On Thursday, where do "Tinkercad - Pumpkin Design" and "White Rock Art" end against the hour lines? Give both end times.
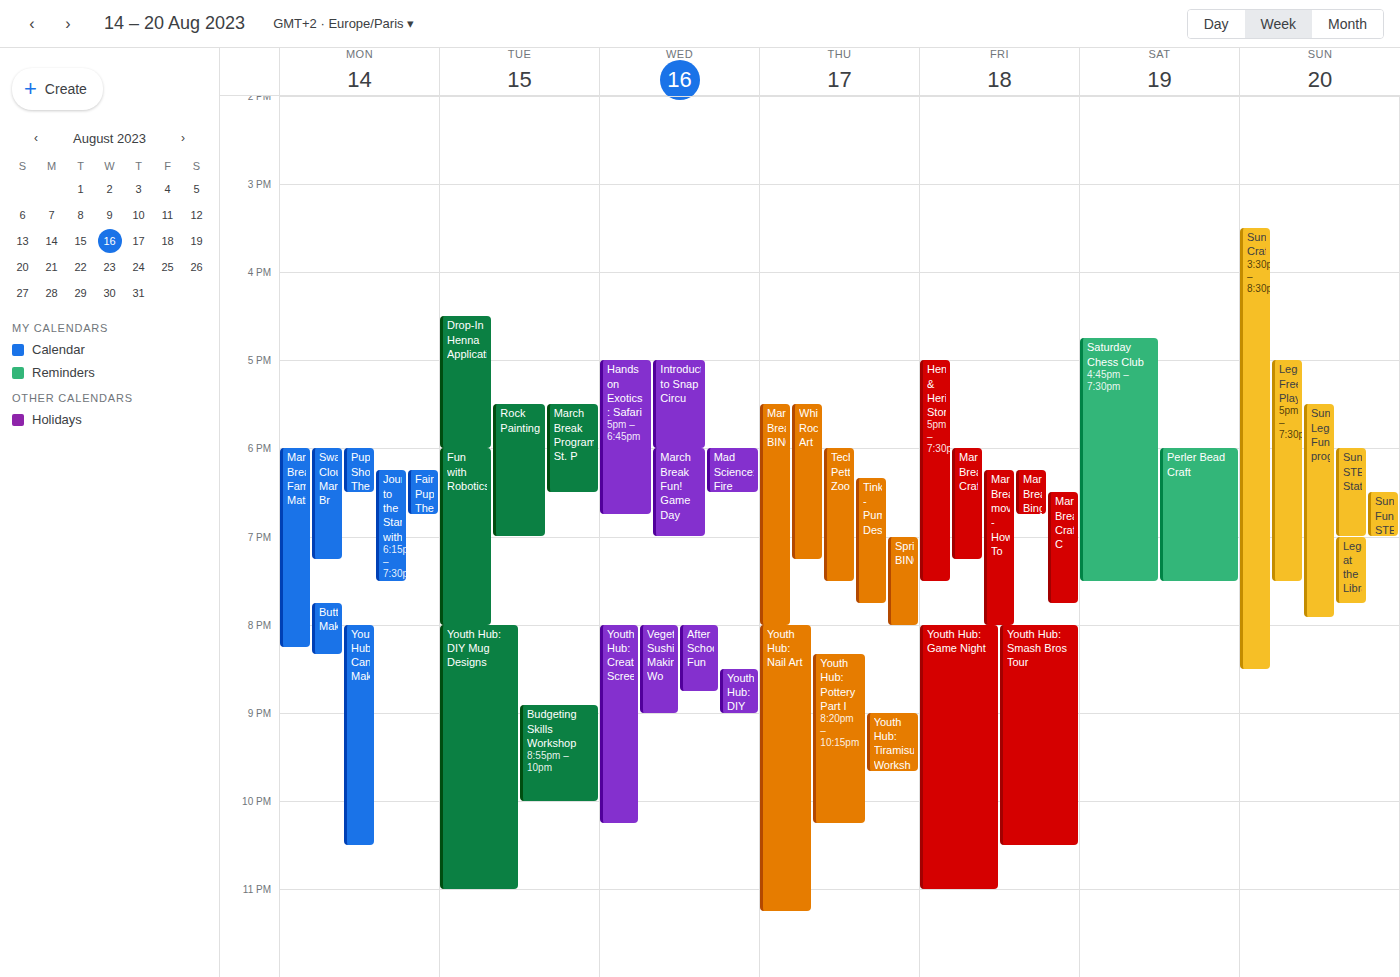
"Tinkercad - Pumpkin Design": 19:45, neither: three quarters of the way from the 19:00 line to the 20:00 line. "White Rock Art": 19:15, neither: a quarter of the way from the 19:00 line to the 20:00 line.